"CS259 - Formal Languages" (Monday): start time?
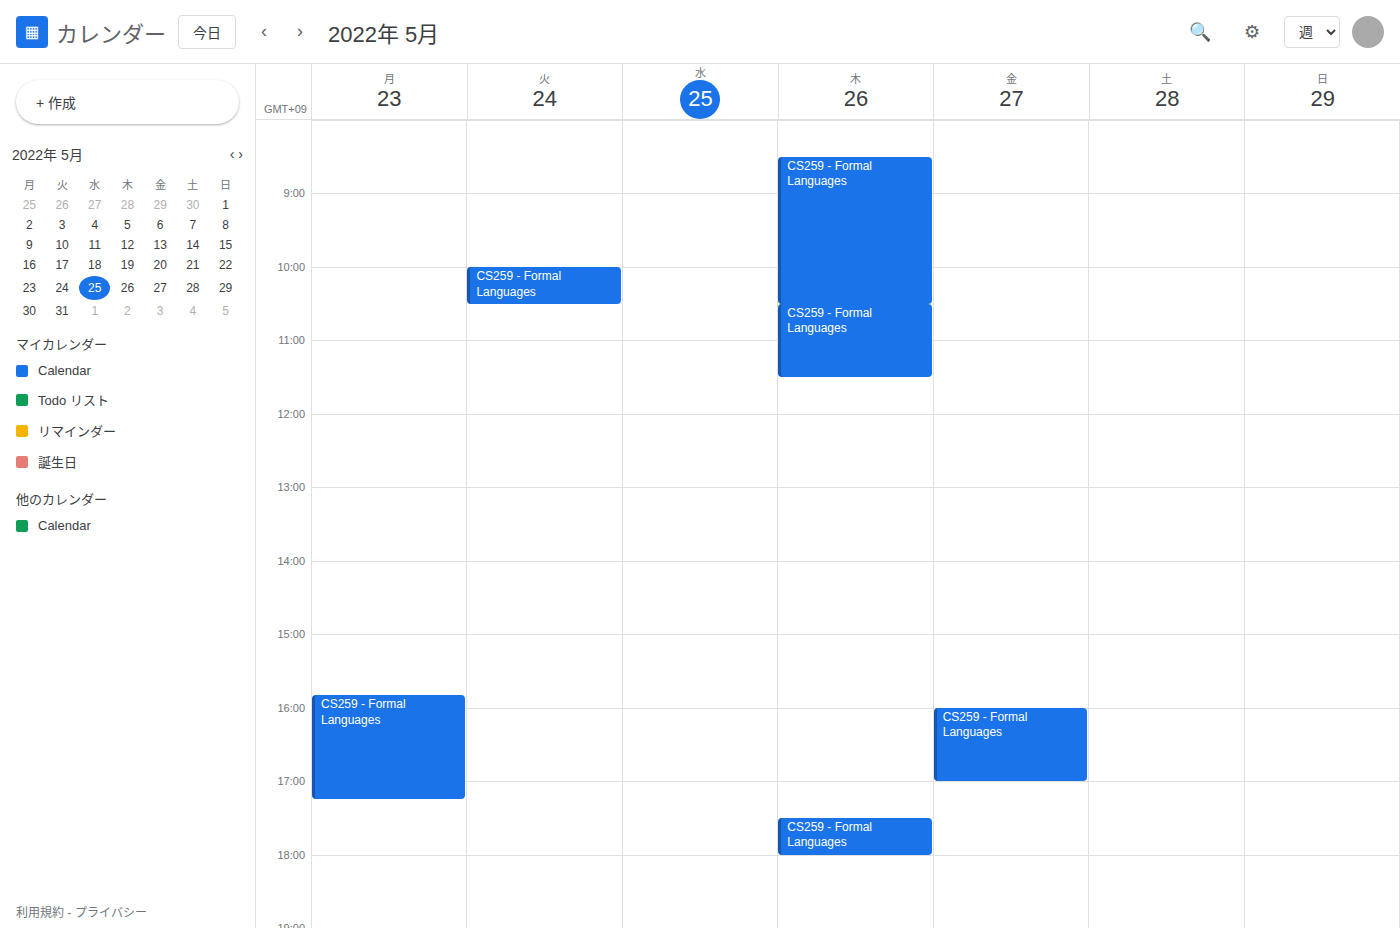
3:50 PM